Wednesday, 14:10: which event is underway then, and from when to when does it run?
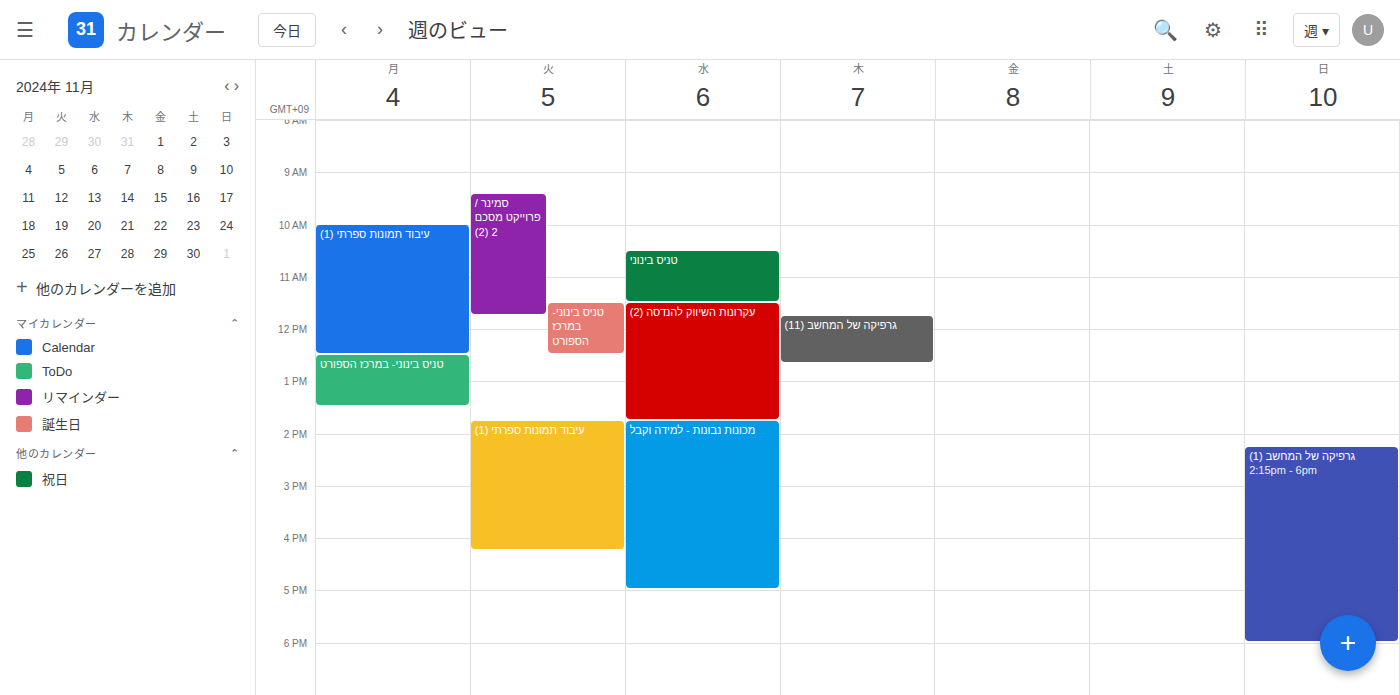
"מכונות נבונות - למידה וקבל", 13:45 to 17:00